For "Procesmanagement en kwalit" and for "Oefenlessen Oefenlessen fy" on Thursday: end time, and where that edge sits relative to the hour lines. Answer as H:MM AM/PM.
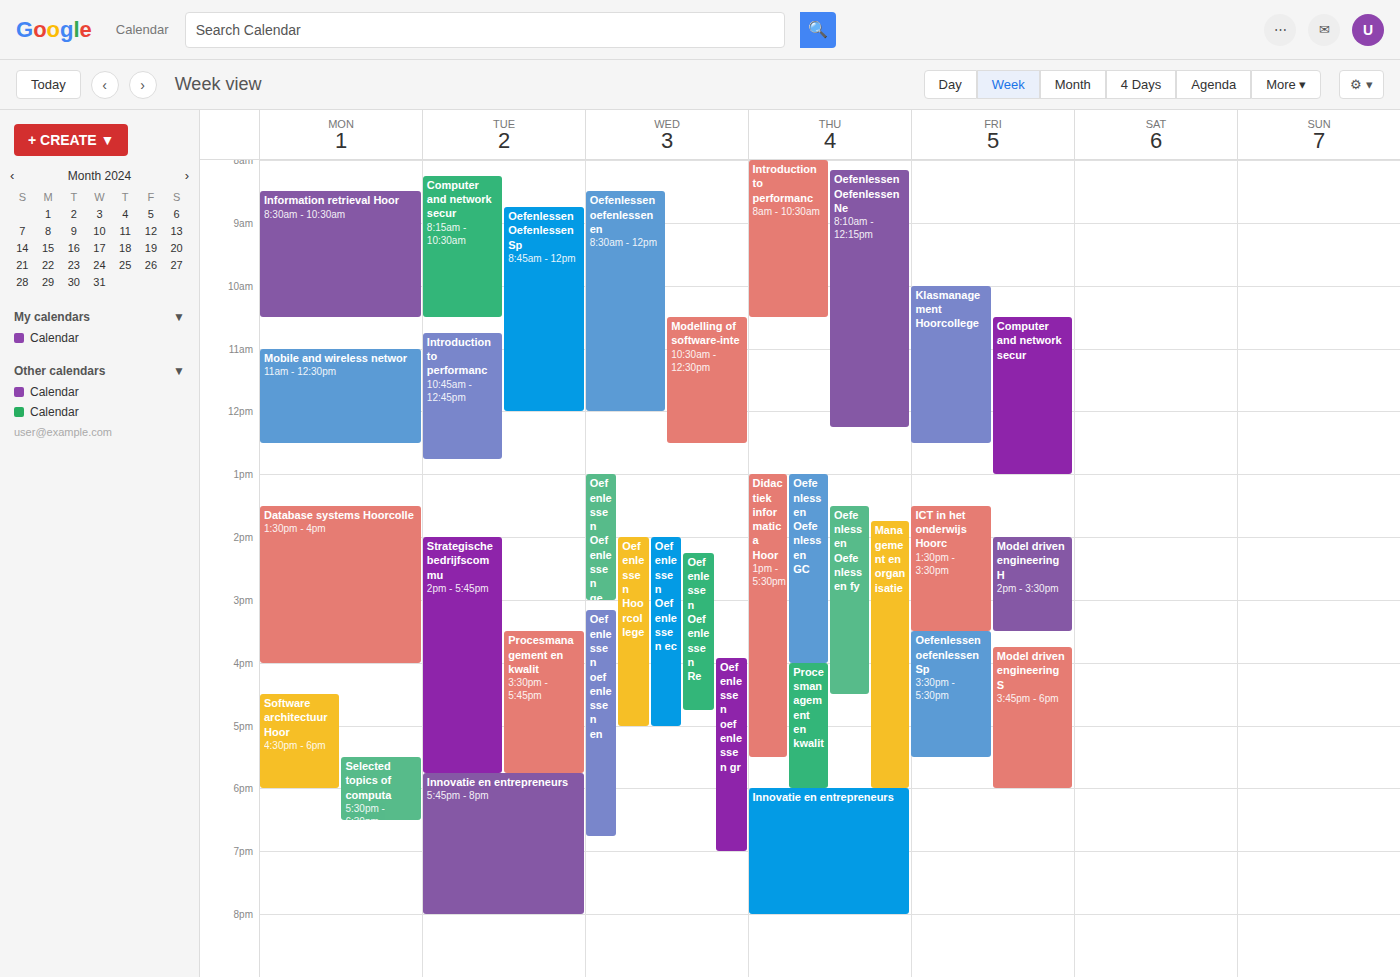
"Procesmanagement en kwalit": 6:00 PM, exactly on the 6 PM line. "Oefenlessen Oefenlessen fy": 4:30 PM, halfway between the 4 PM and 5 PM lines.